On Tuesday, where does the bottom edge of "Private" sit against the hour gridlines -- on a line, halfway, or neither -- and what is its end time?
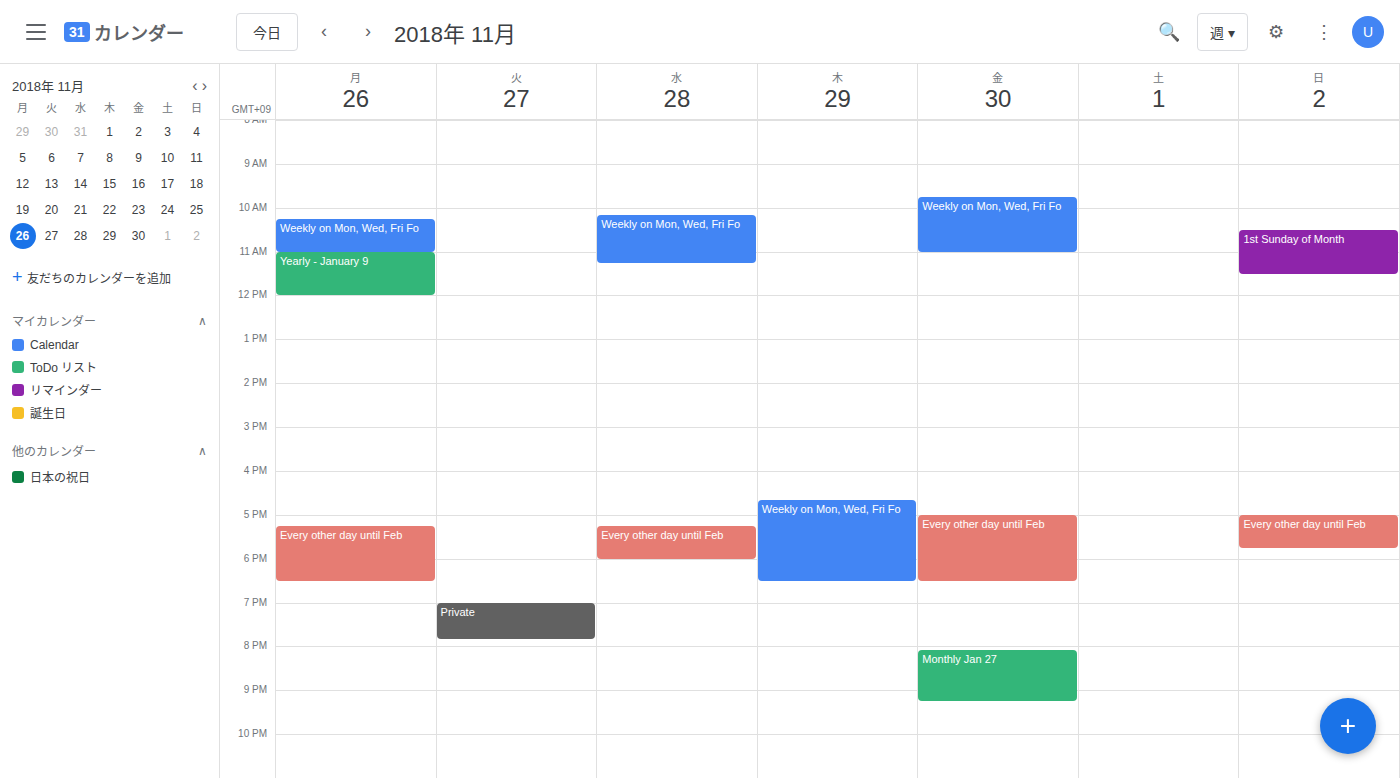
7:50 PM -- neither: 50 minutes below the 7 PM line and 10 minutes above the 8 PM line.